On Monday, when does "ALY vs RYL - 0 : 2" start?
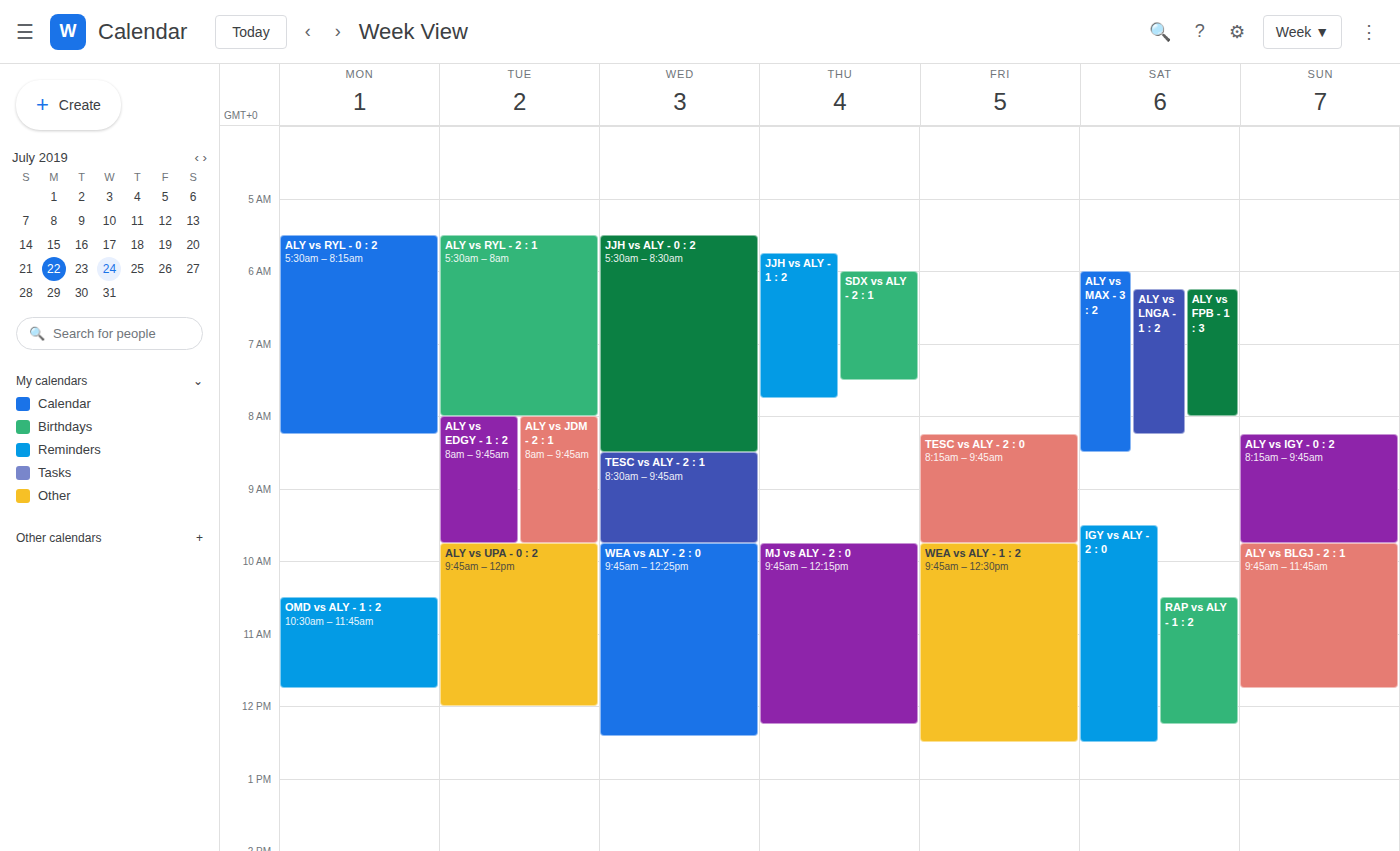
05:30